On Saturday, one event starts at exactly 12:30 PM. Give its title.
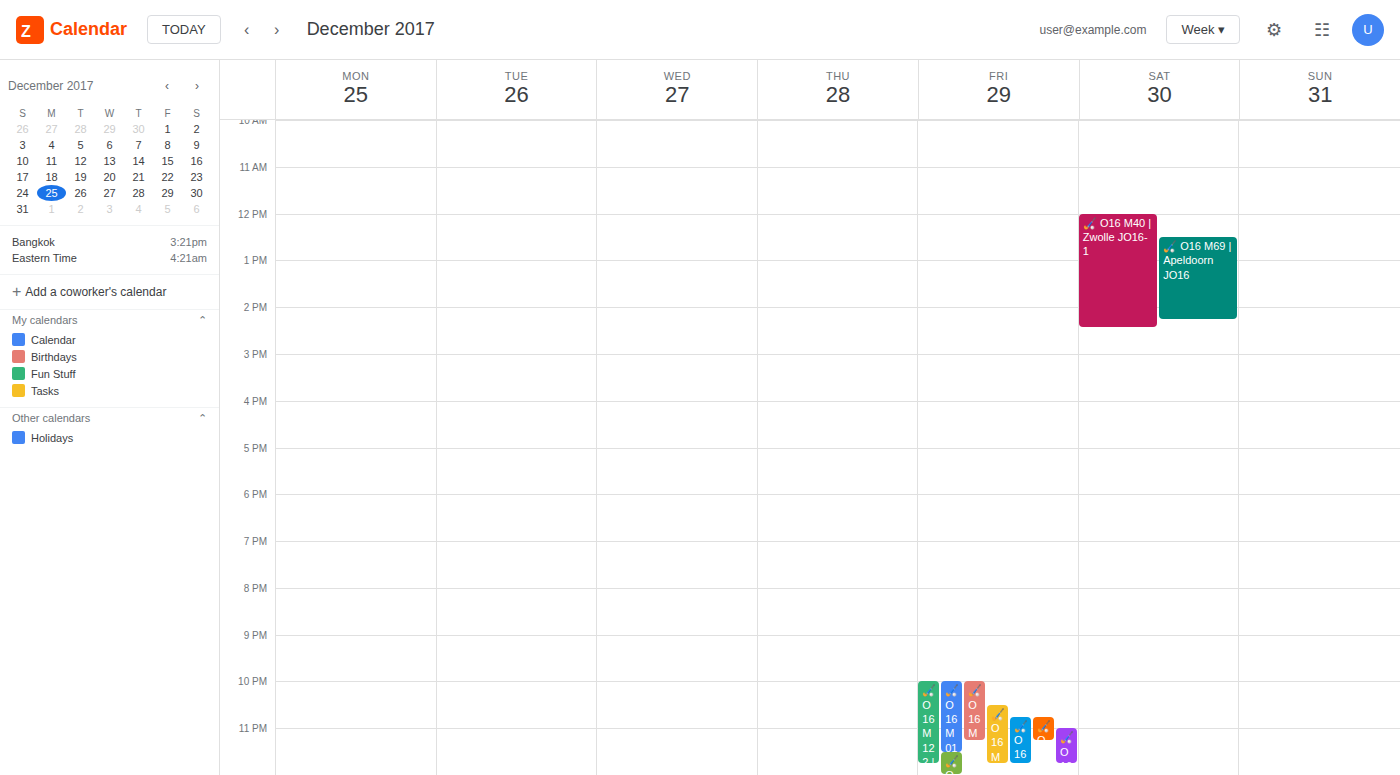
"🏑 O16 M69 | Apeldoorn JO16"